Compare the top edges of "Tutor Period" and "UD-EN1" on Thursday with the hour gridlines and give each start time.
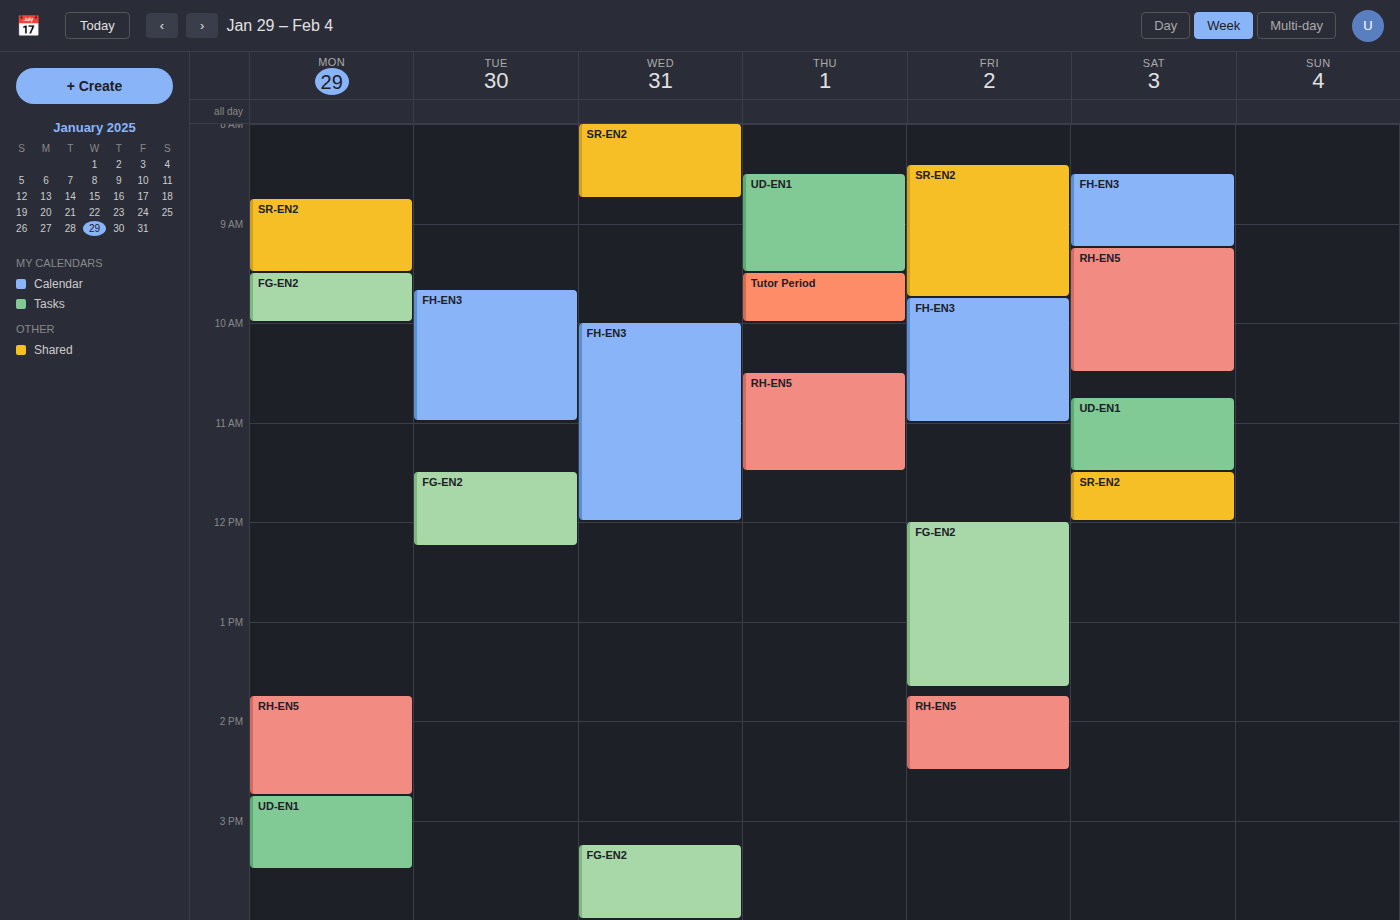
"Tutor Period": 9:30 AM, halfway between the 9 AM and 10 AM lines. "UD-EN1": 8:30 AM, halfway between the 8 AM and 9 AM lines.